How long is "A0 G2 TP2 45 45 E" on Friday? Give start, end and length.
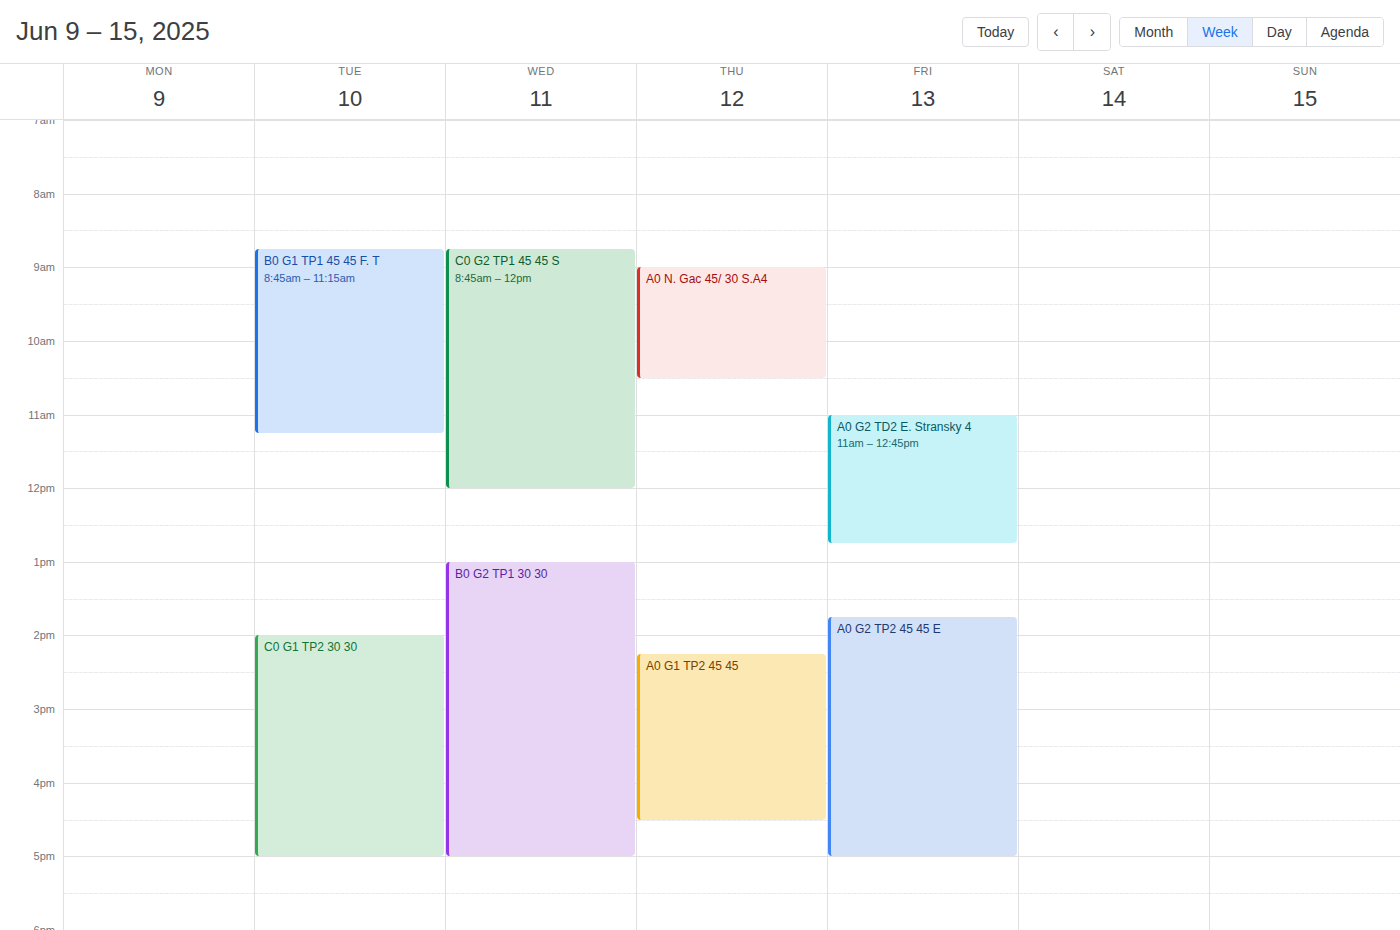
1:45 PM to 5:00 PM, 3 hours 15 minutes